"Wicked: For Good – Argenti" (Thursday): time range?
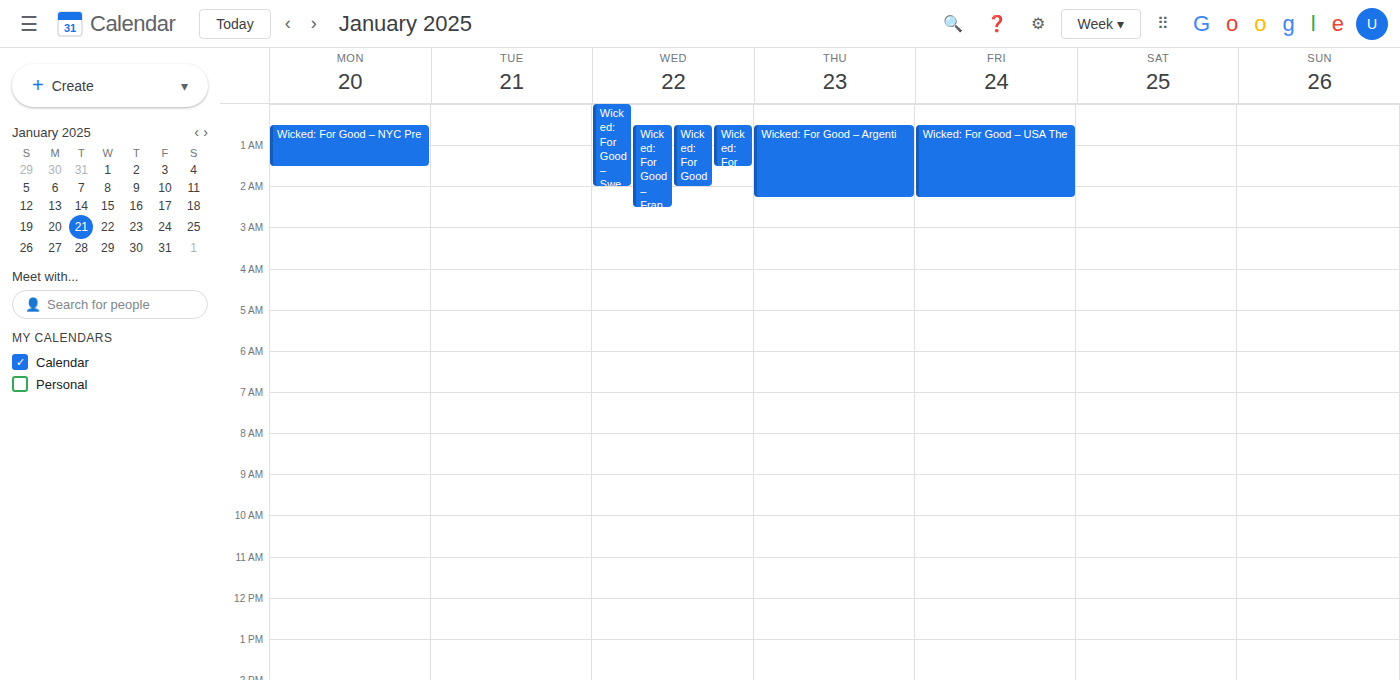
12:30 AM to 2:15 AM